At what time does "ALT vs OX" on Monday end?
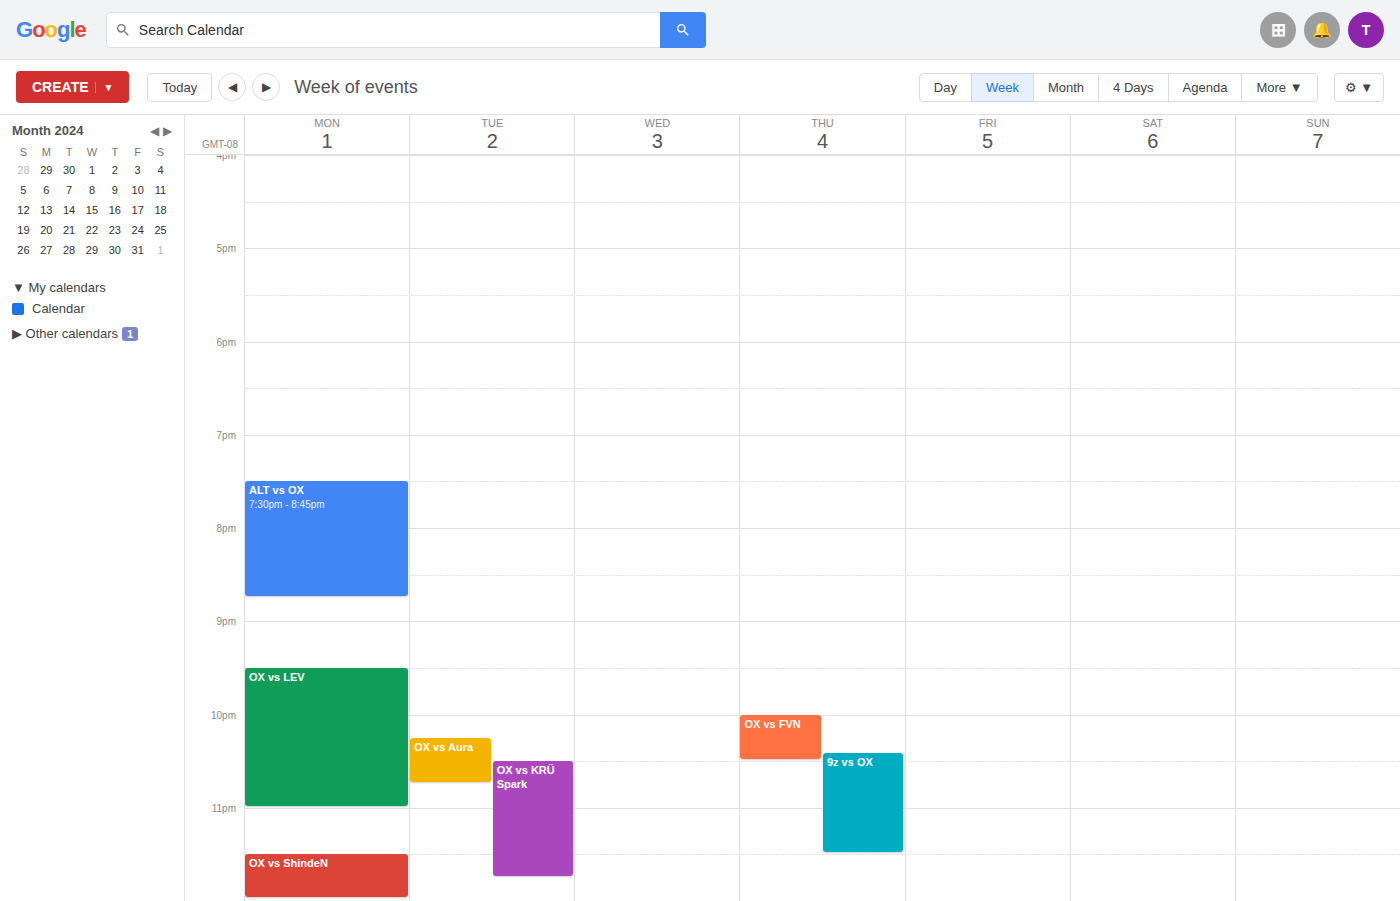
8:45 PM